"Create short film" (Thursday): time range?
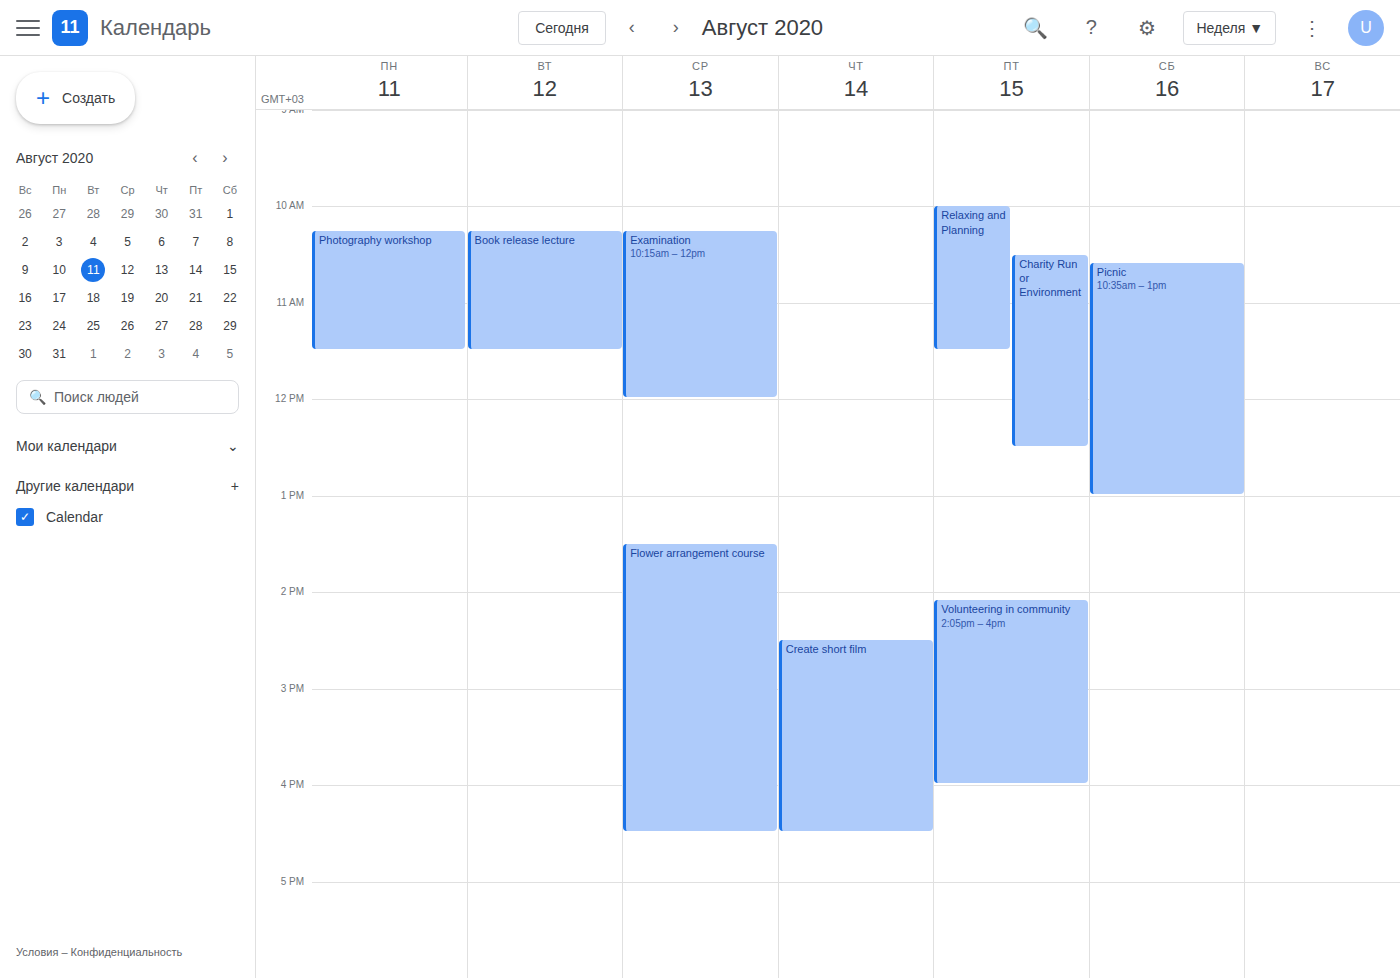
2:30 PM to 4:30 PM